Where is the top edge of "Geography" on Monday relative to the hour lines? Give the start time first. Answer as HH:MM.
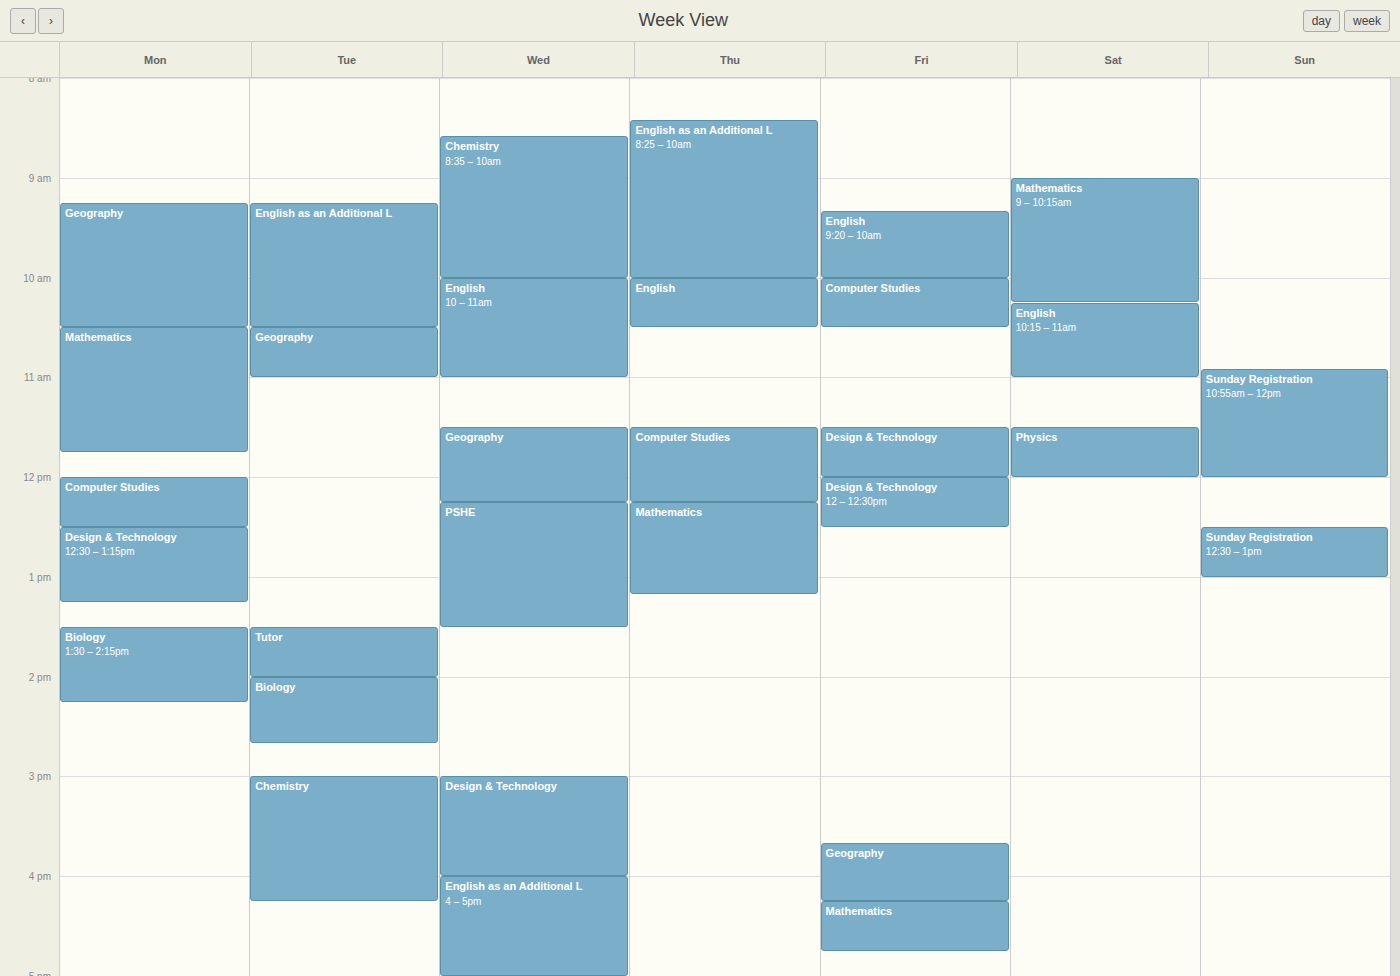
09:15 -- neither: a quarter of the way from the 09:00 line to the 10:00 line.